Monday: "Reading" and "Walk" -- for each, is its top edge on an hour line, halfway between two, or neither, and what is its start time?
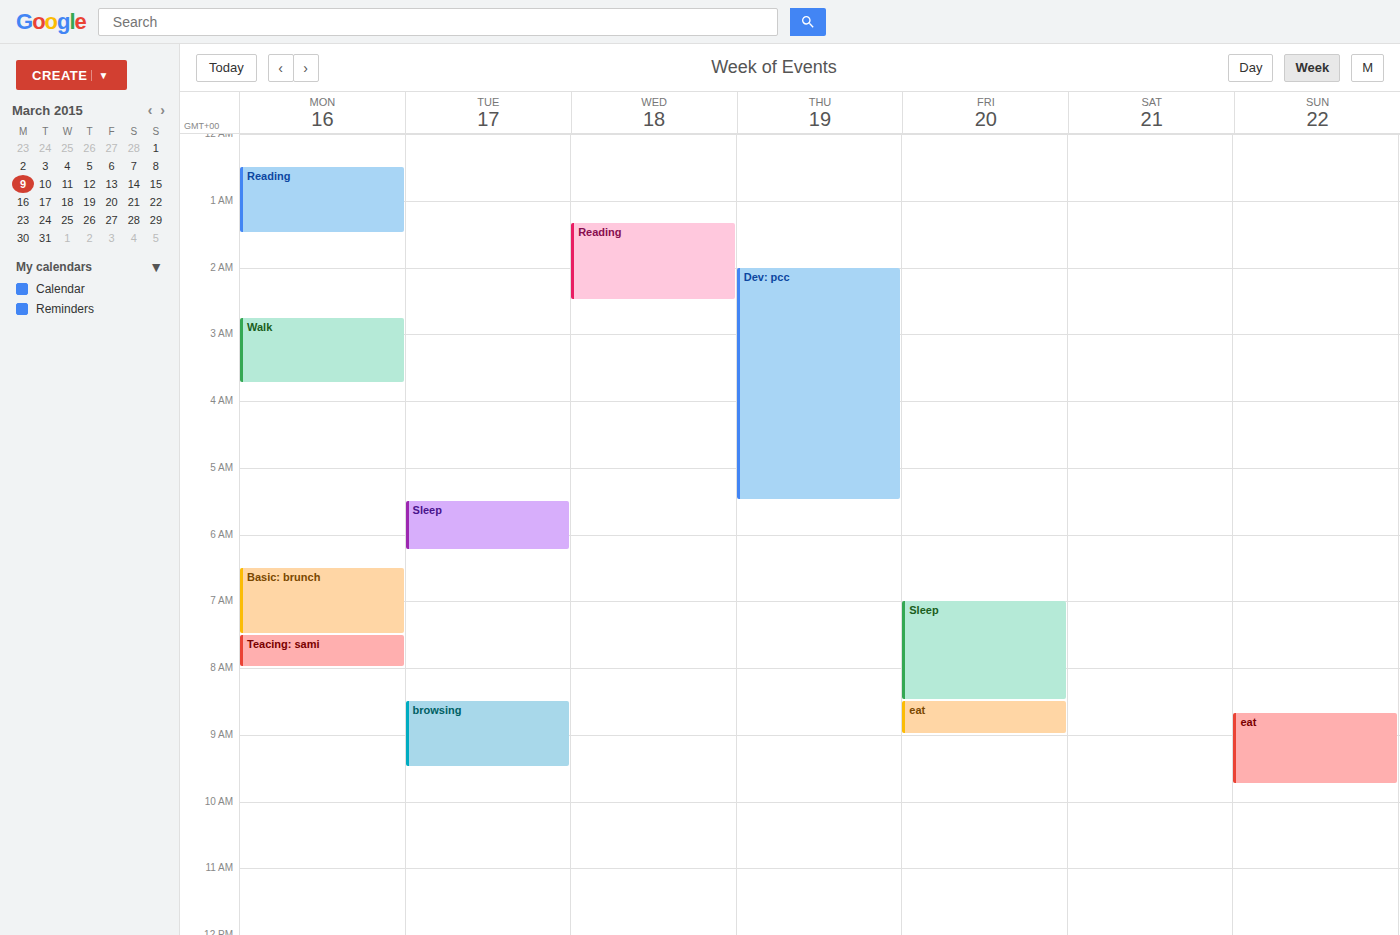
"Reading": 00:30, halfway between the 00:00 and 01:00 lines. "Walk": 02:45, neither: three quarters of the way from the 02:00 line to the 03:00 line.